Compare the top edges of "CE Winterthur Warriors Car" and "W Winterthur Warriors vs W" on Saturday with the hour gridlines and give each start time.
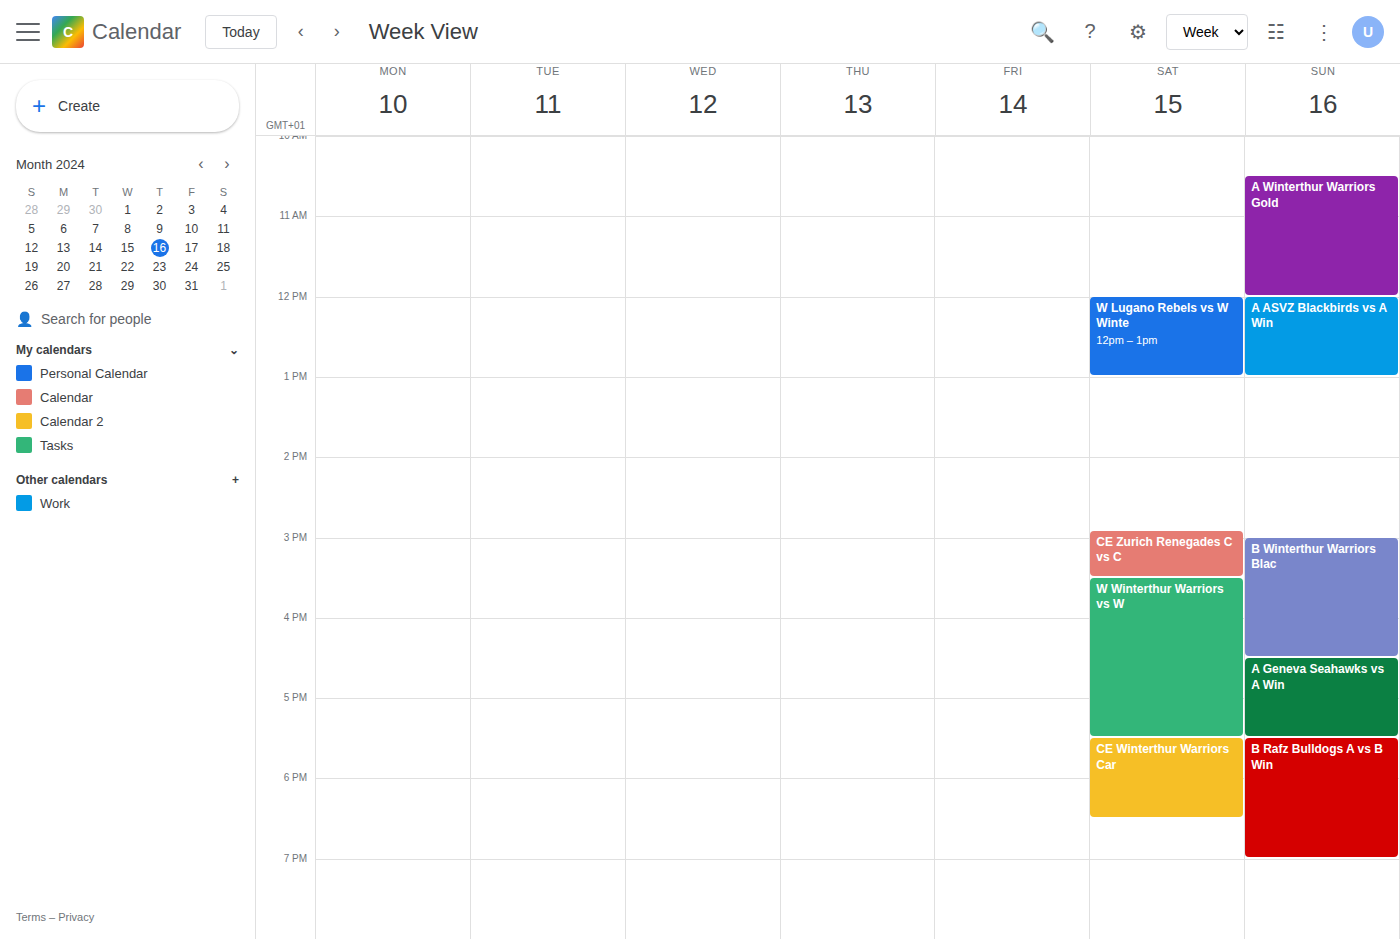
"CE Winterthur Warriors Car": 5:30 PM, halfway between the 5 PM and 6 PM lines. "W Winterthur Warriors vs W": 3:30 PM, halfway between the 3 PM and 4 PM lines.